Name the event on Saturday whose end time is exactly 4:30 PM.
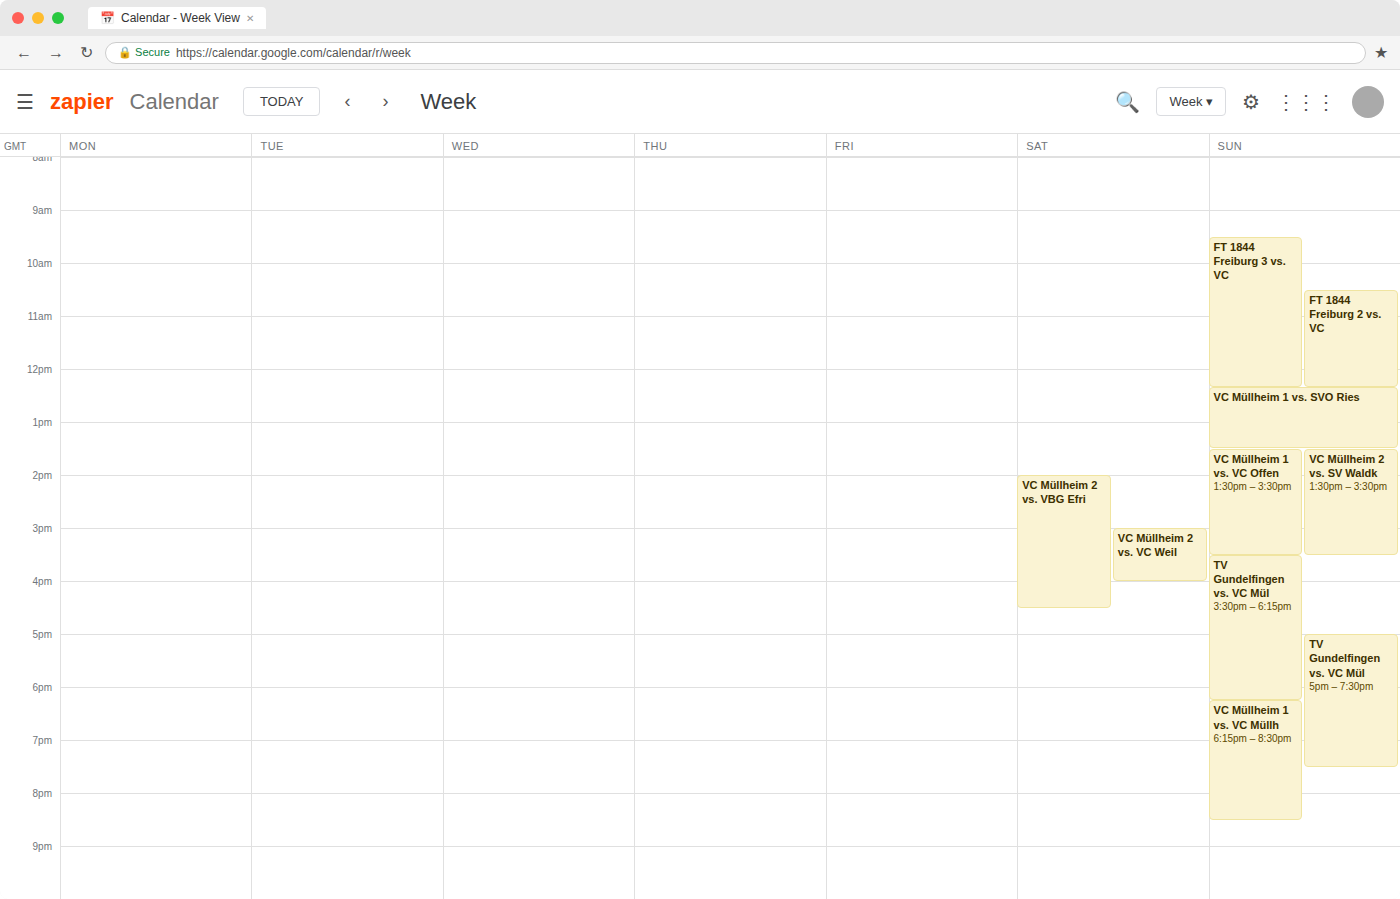
"VC Müllheim 2 vs. VBG Efri"